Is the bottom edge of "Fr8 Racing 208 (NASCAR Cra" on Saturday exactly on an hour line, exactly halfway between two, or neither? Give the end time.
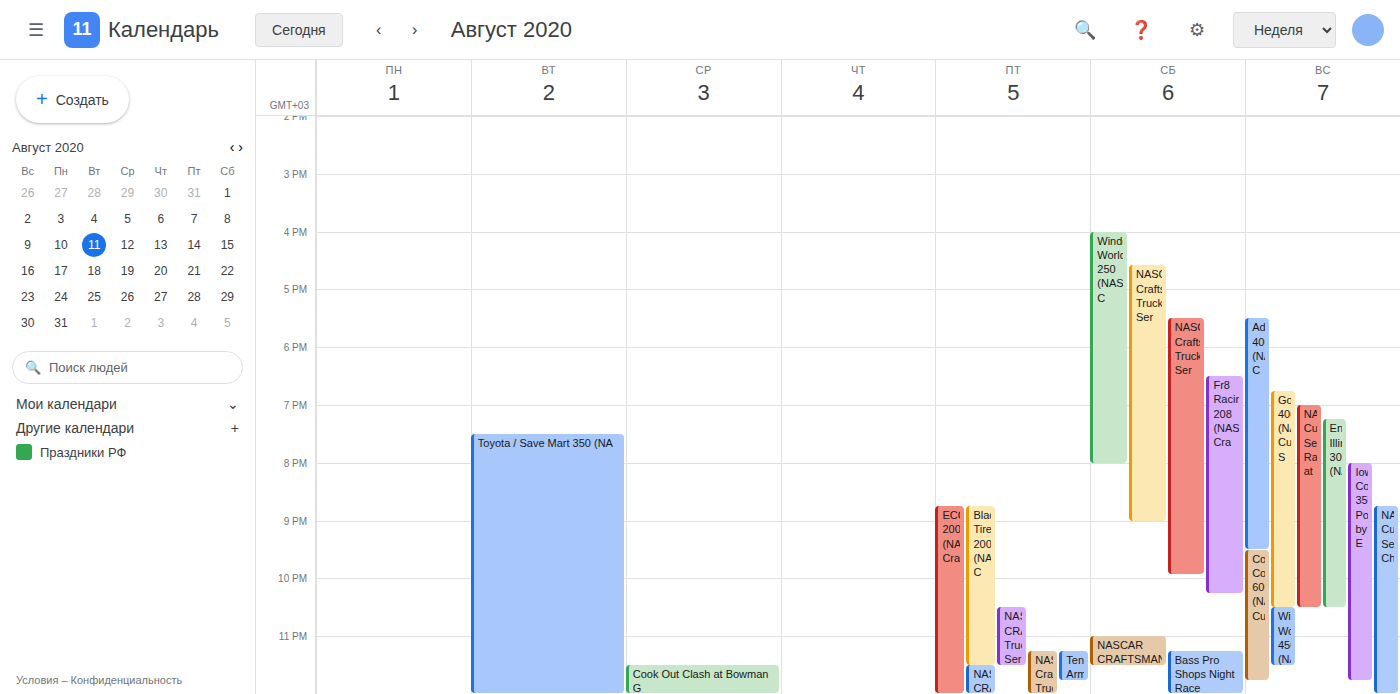
10:15 PM -- neither: a quarter of the way from the 10 PM line to the 11 PM line.